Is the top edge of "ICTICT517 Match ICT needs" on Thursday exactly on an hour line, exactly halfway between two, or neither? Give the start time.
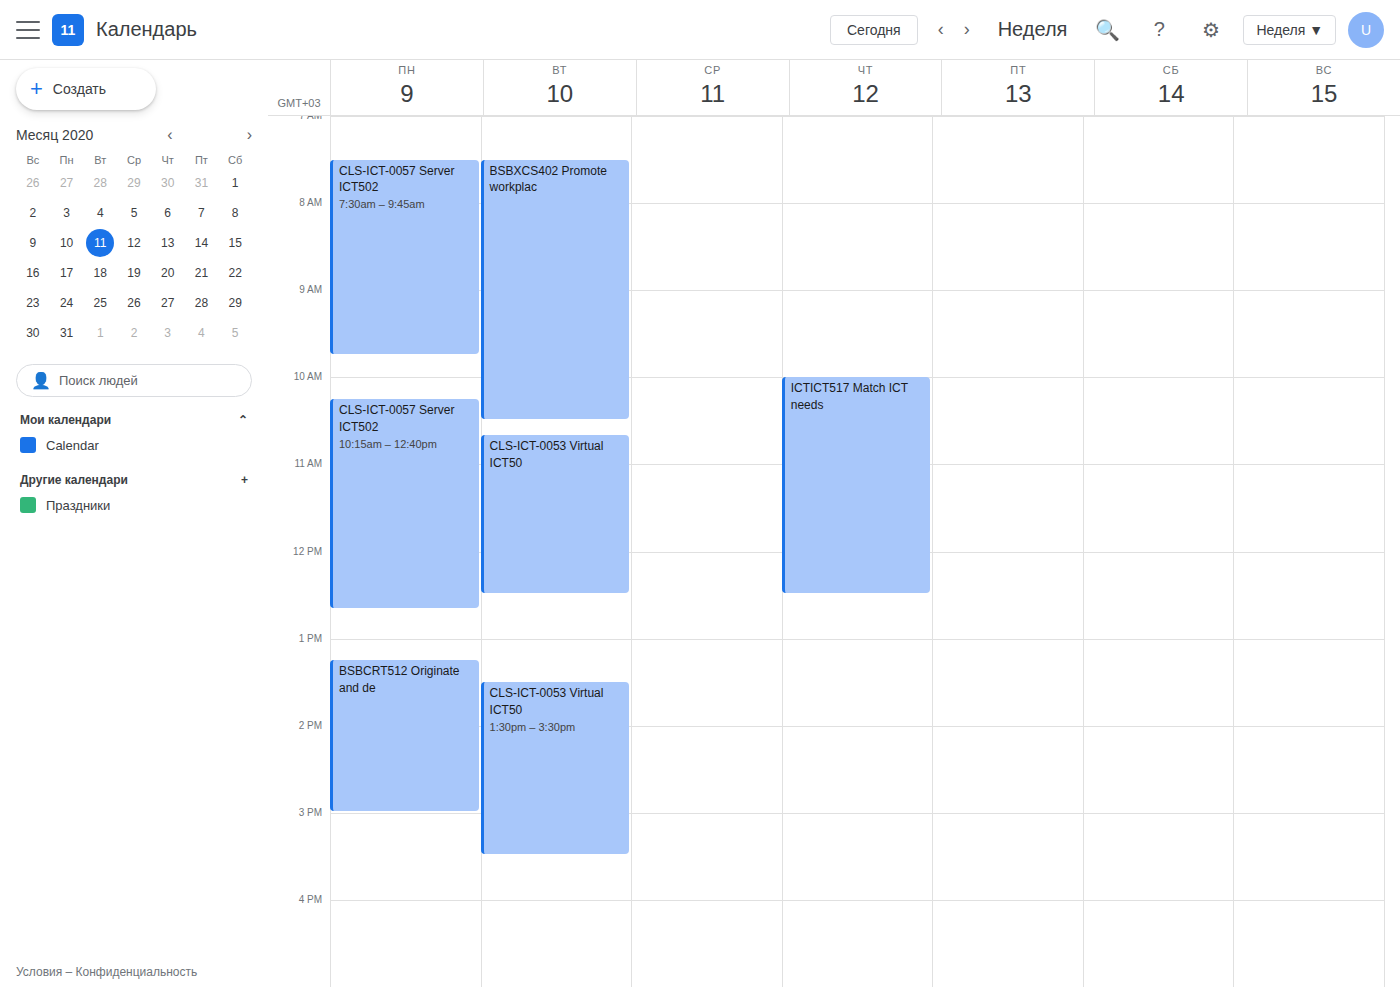
10:00 AM -- exactly on the 10 AM line.